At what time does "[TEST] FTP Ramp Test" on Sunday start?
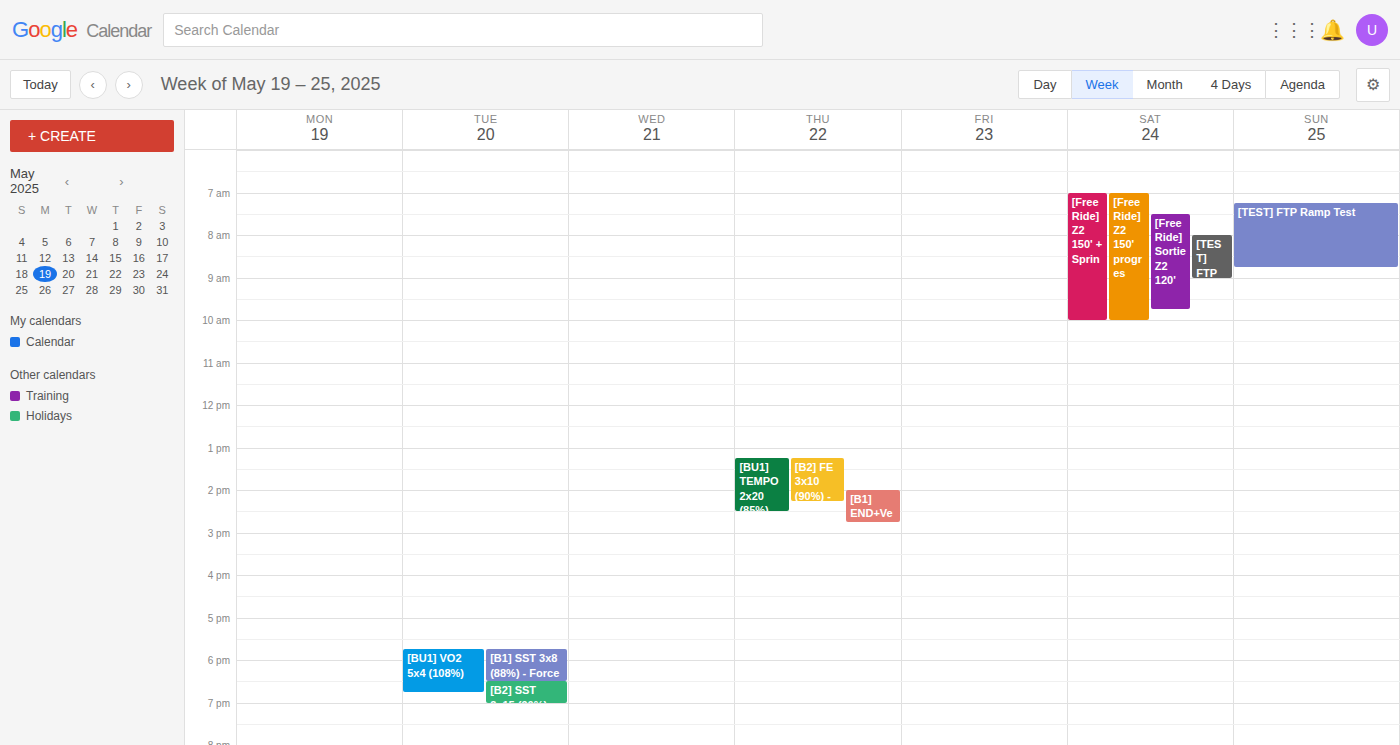
7:15 AM